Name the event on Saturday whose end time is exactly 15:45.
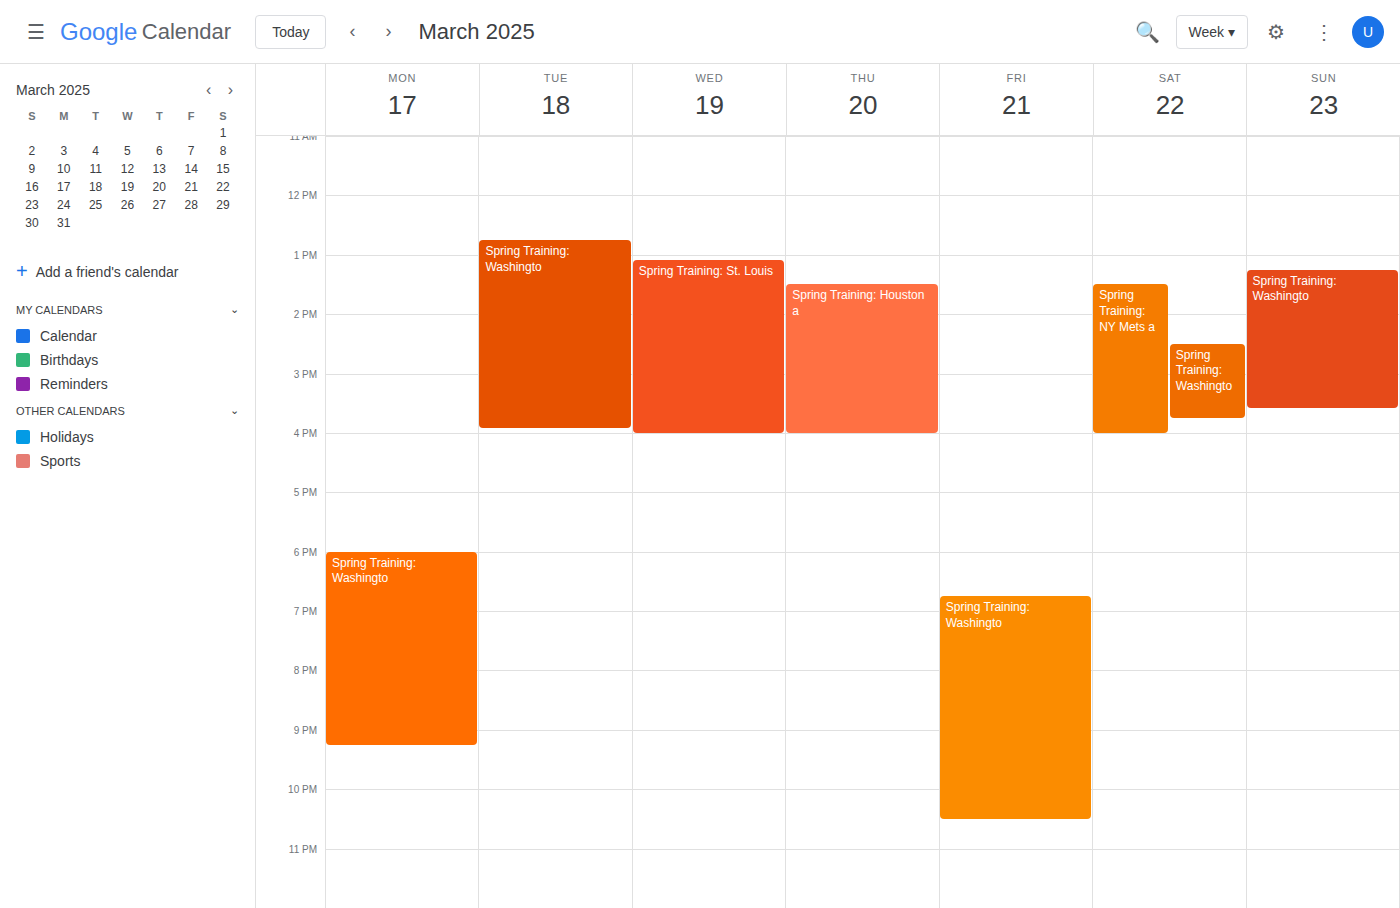
"Spring Training: Washingto"